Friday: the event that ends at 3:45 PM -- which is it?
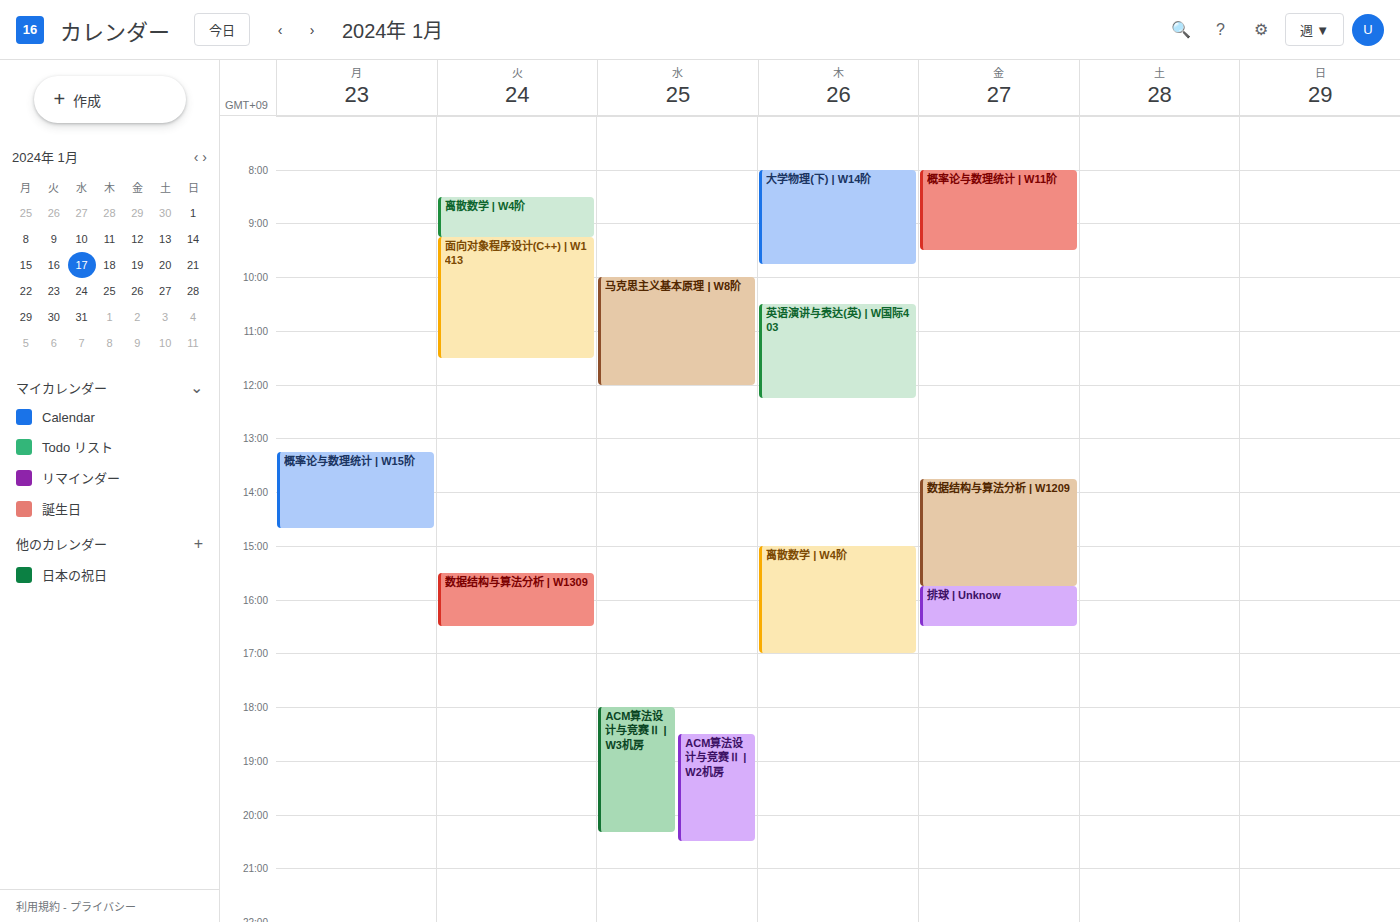
"数据结构与算法分析 | W1209"